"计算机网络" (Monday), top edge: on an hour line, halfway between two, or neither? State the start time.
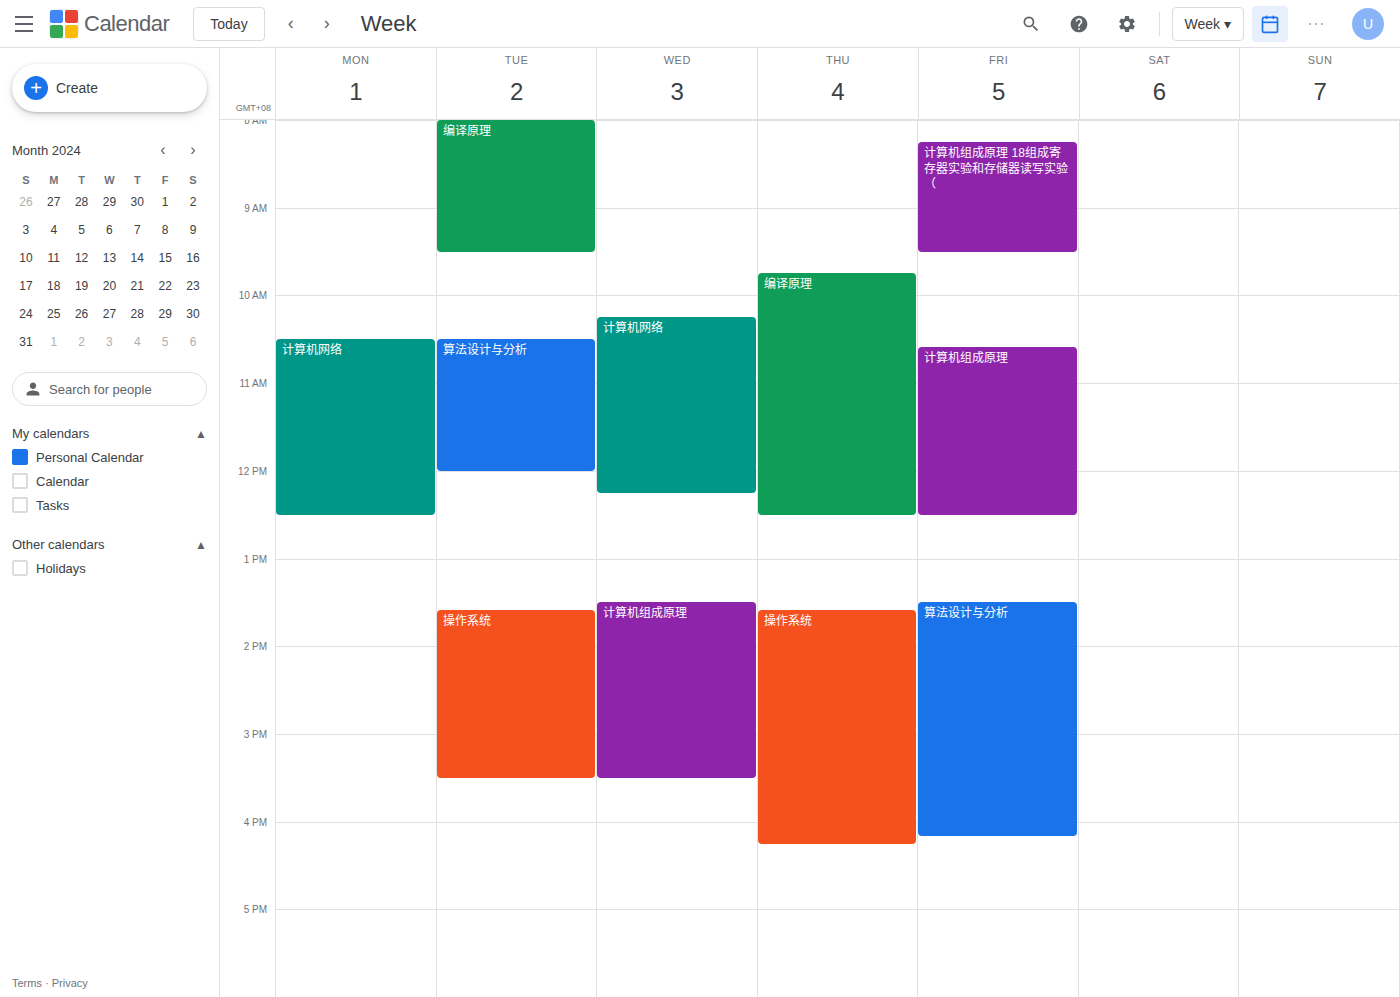
10:30 AM -- halfway between the 10 AM and 11 AM lines.